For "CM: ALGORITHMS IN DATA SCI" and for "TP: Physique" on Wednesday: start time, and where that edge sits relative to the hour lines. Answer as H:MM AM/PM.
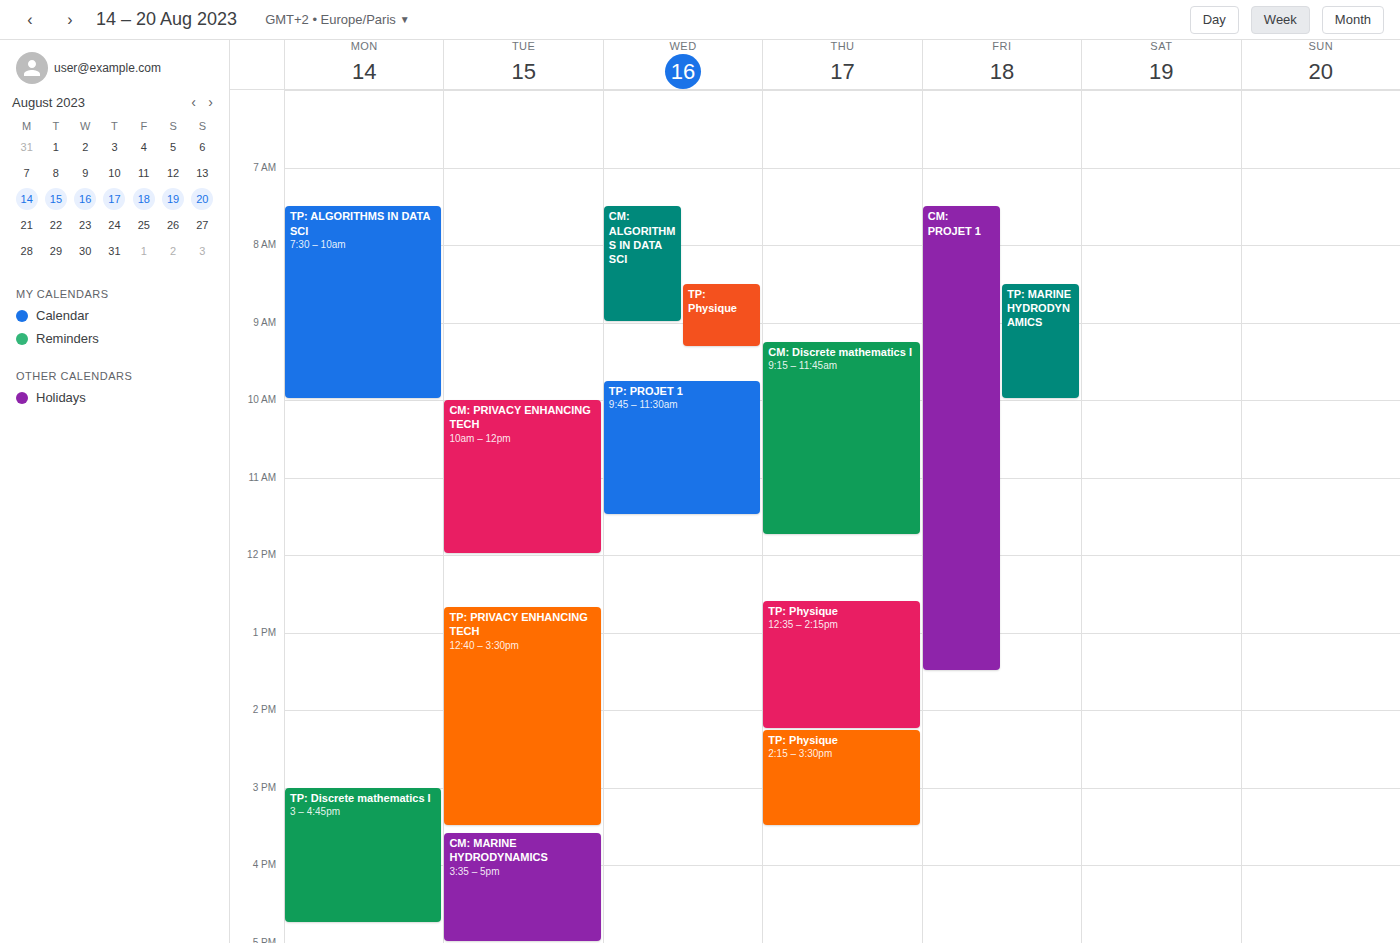
"CM: ALGORITHMS IN DATA SCI": 7:30 AM, halfway between the 7 AM and 8 AM lines. "TP: Physique": 8:30 AM, halfway between the 8 AM and 9 AM lines.